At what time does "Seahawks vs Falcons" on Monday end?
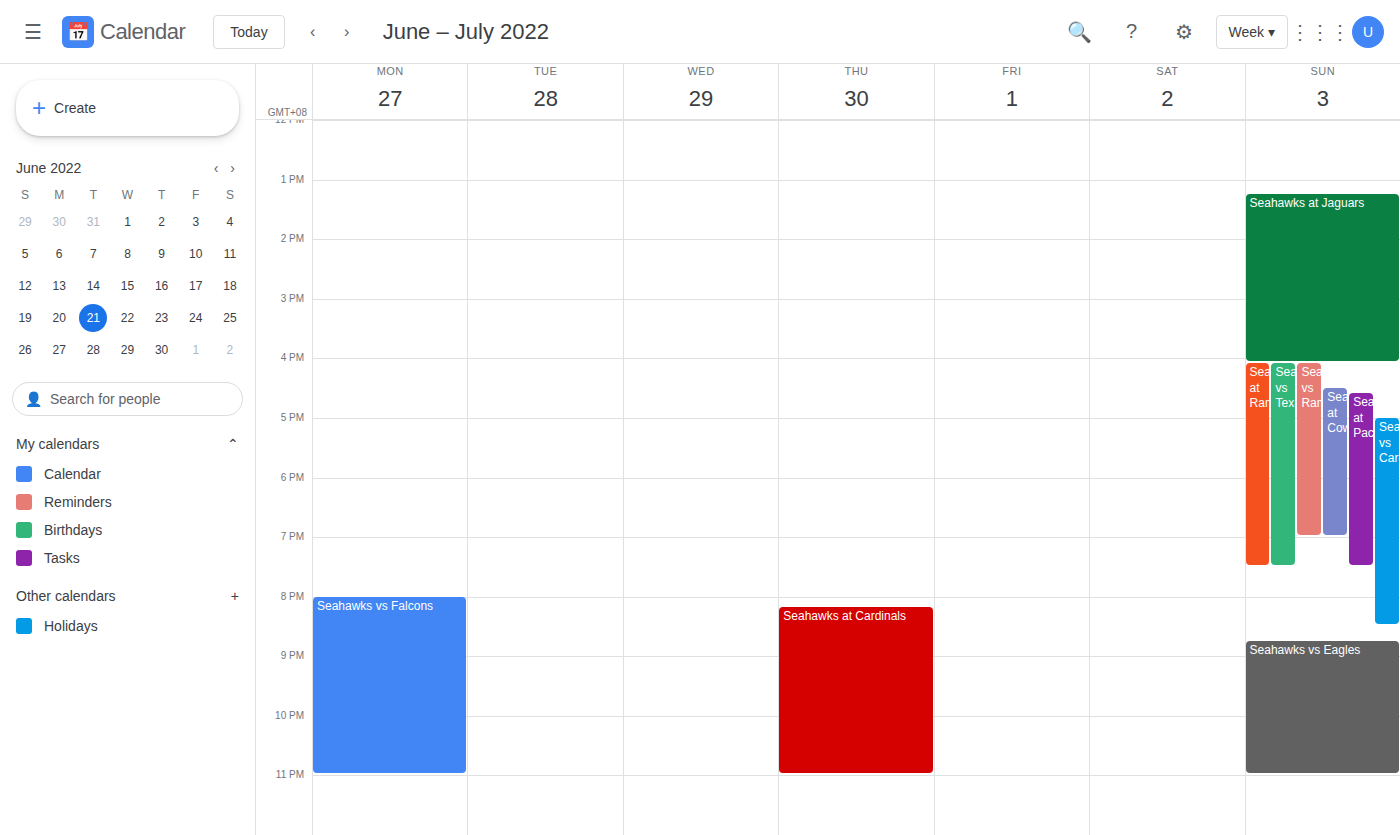
11:00 PM